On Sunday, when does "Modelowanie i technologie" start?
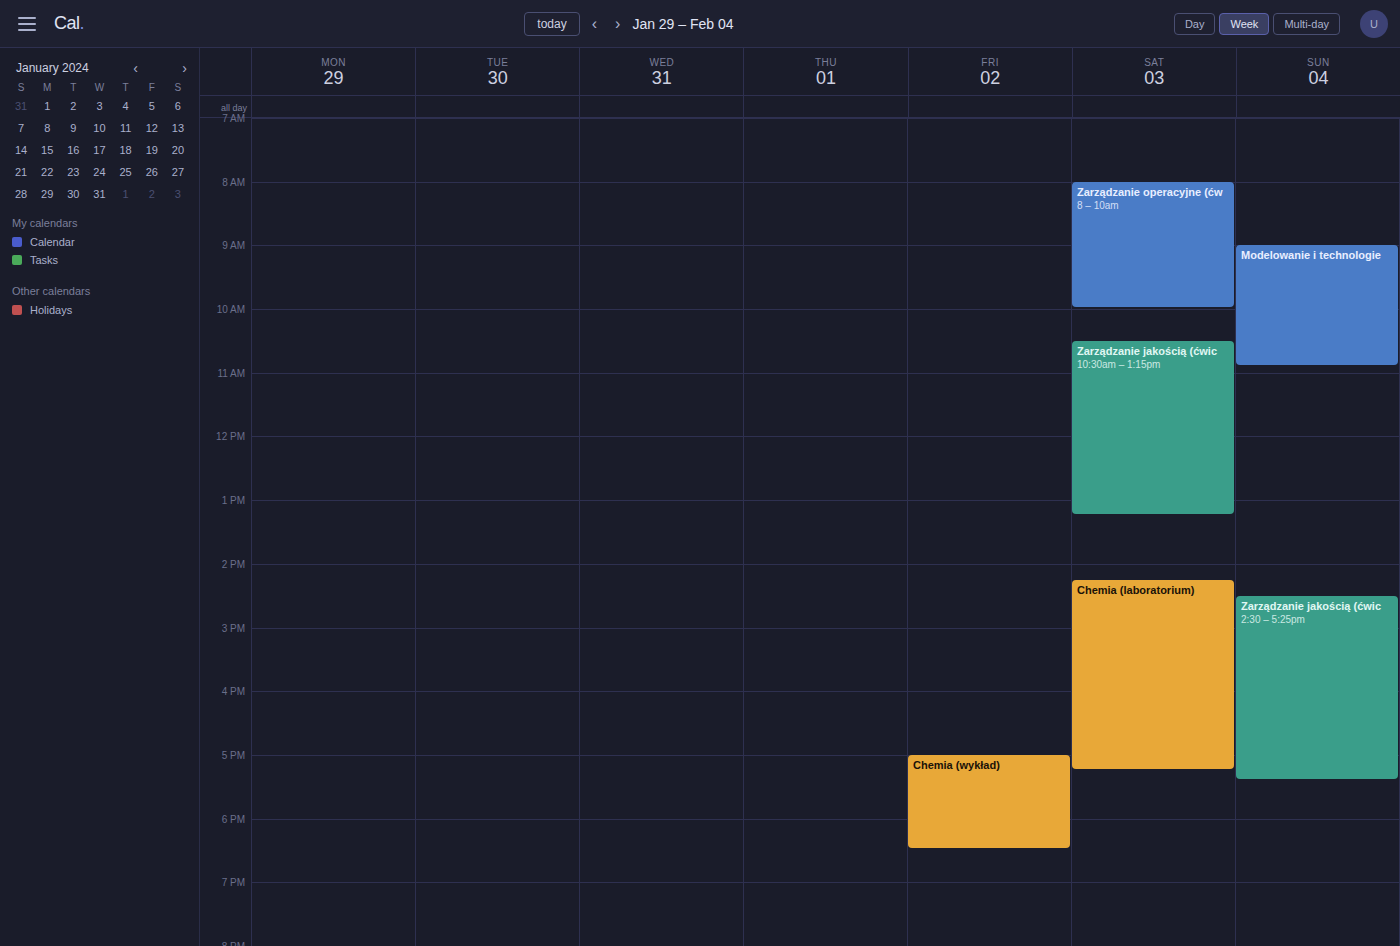
9:00 AM